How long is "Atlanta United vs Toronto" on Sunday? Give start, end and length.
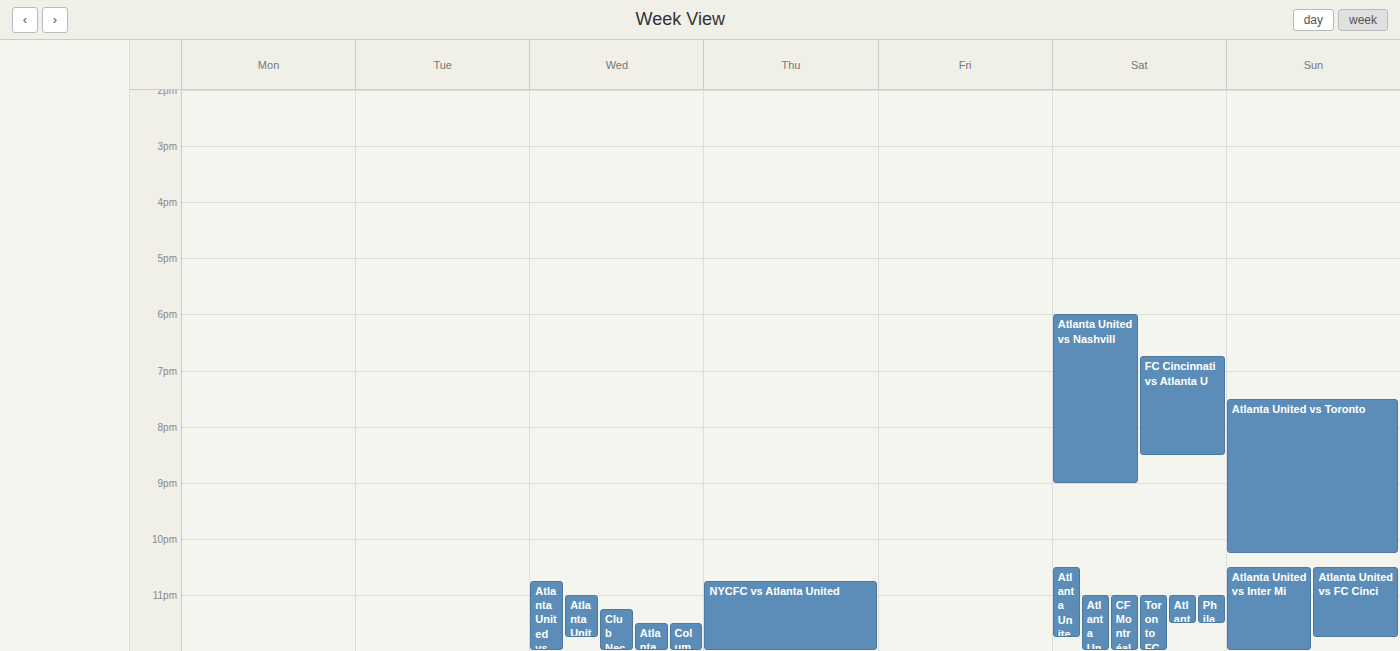
7:30 PM to 10:15 PM, 2 hours 45 minutes